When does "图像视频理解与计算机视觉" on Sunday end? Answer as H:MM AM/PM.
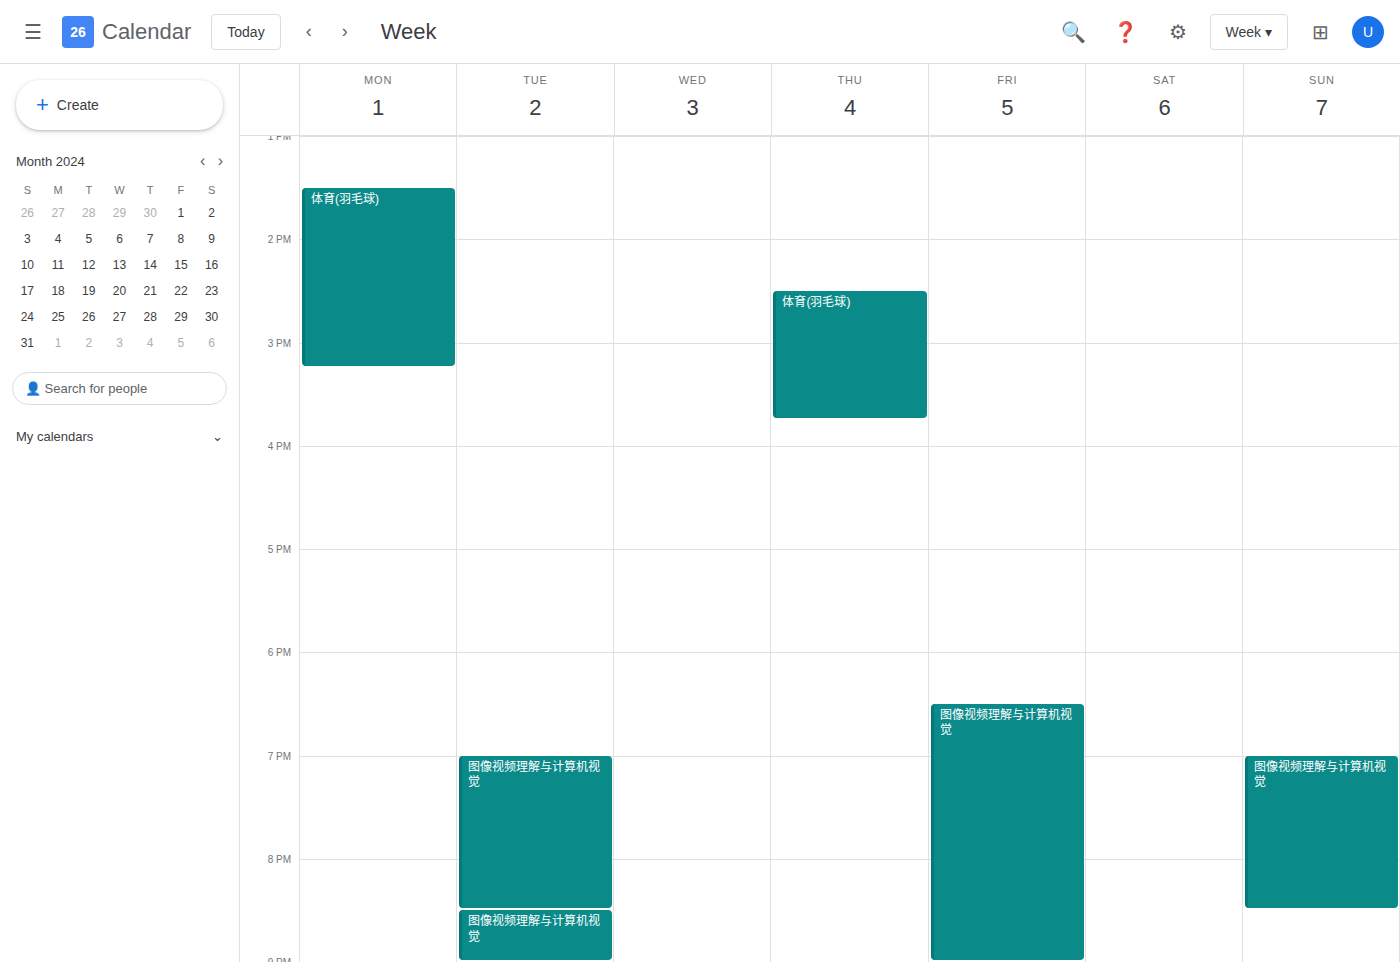
8:30 PM